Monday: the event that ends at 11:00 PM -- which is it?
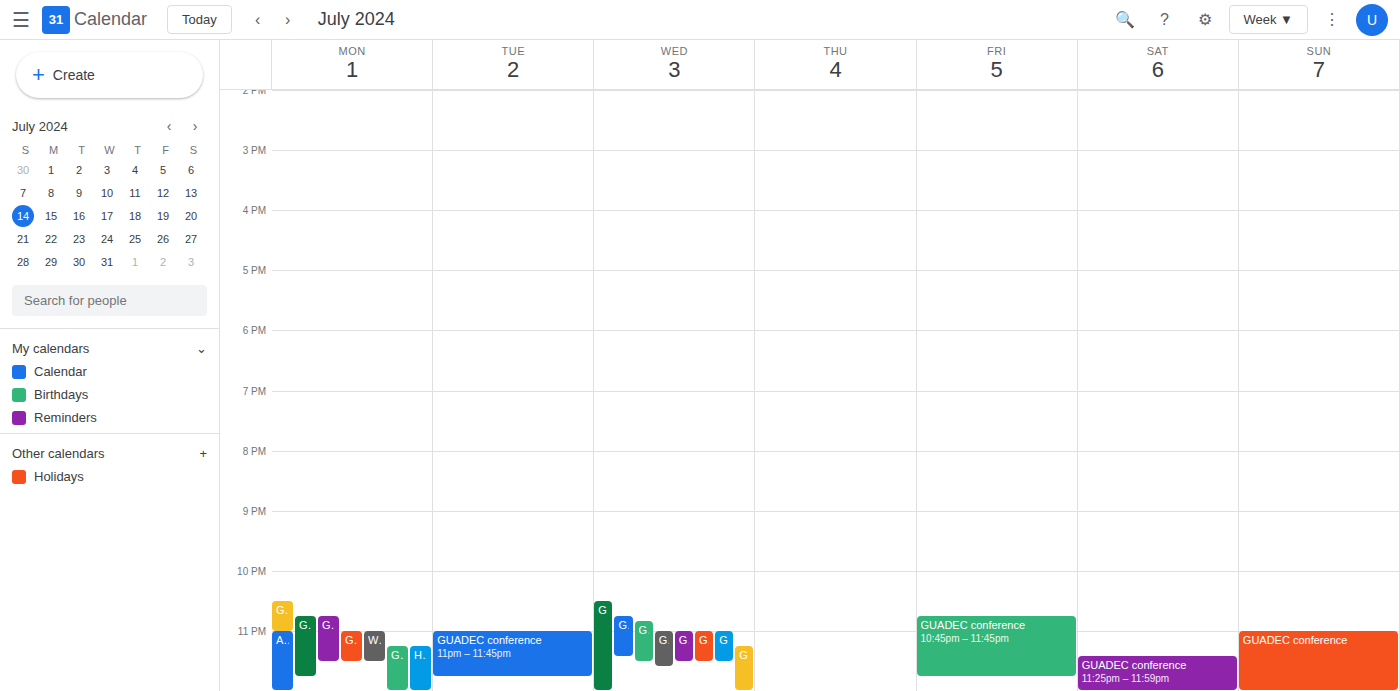
"GNOME .92 rc tarballs"